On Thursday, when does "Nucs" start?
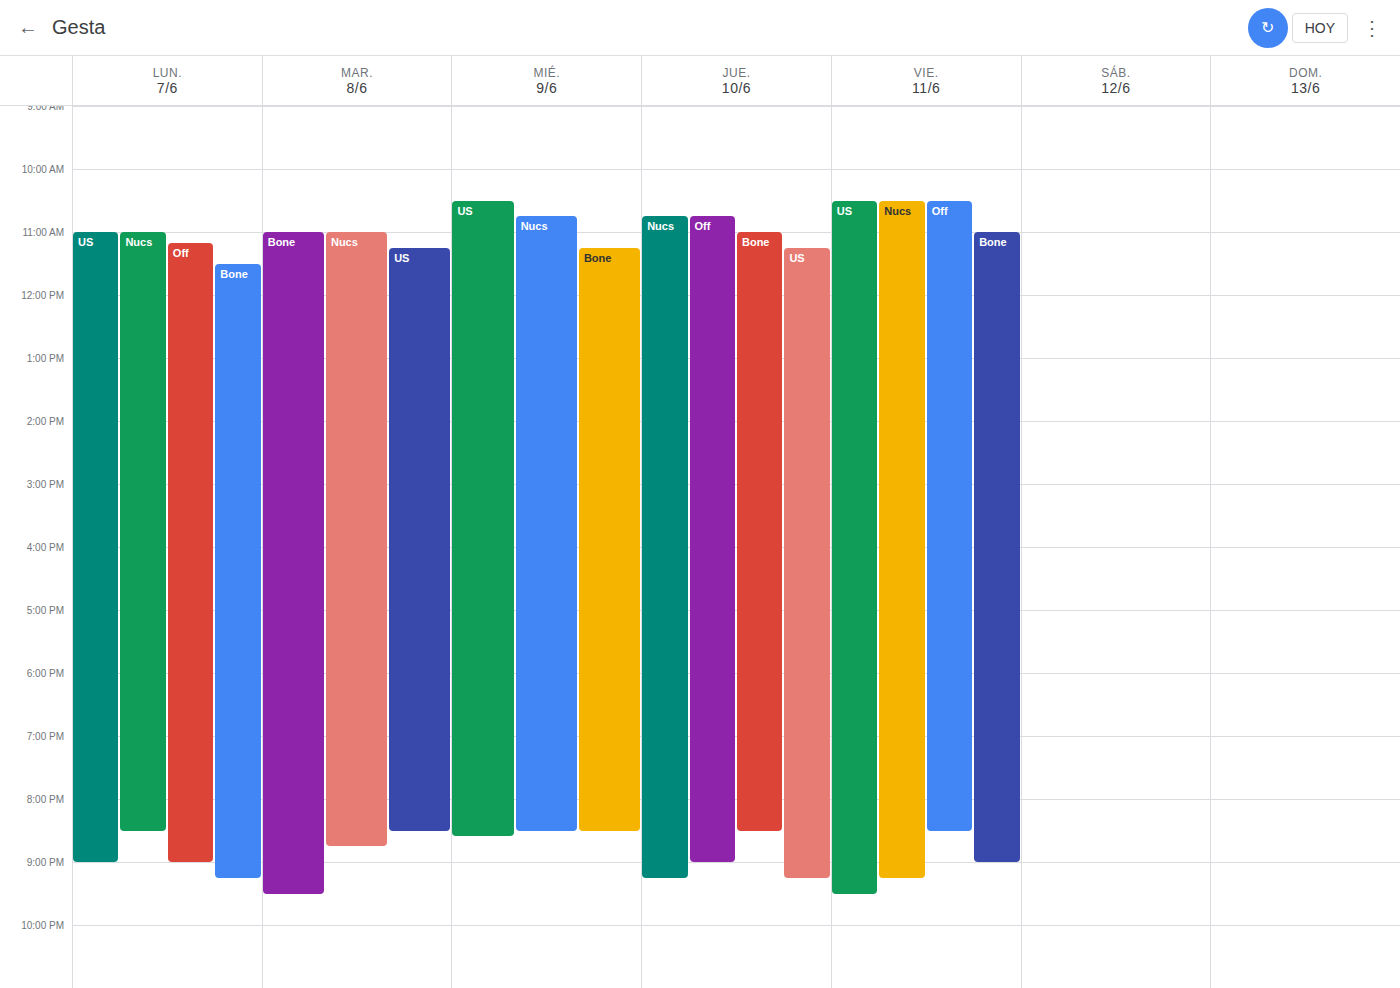
10:45 AM